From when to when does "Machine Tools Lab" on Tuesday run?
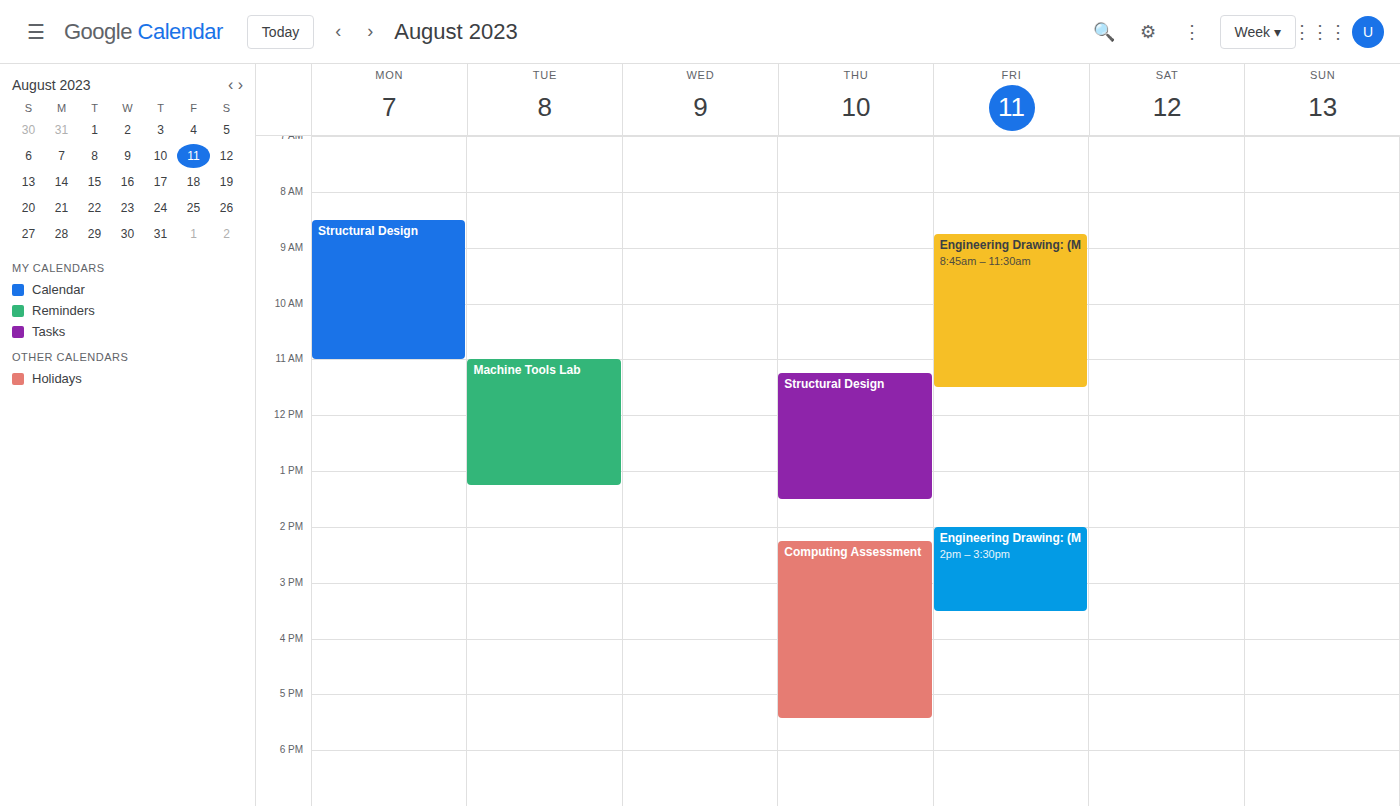
11:00 AM to 1:15 PM